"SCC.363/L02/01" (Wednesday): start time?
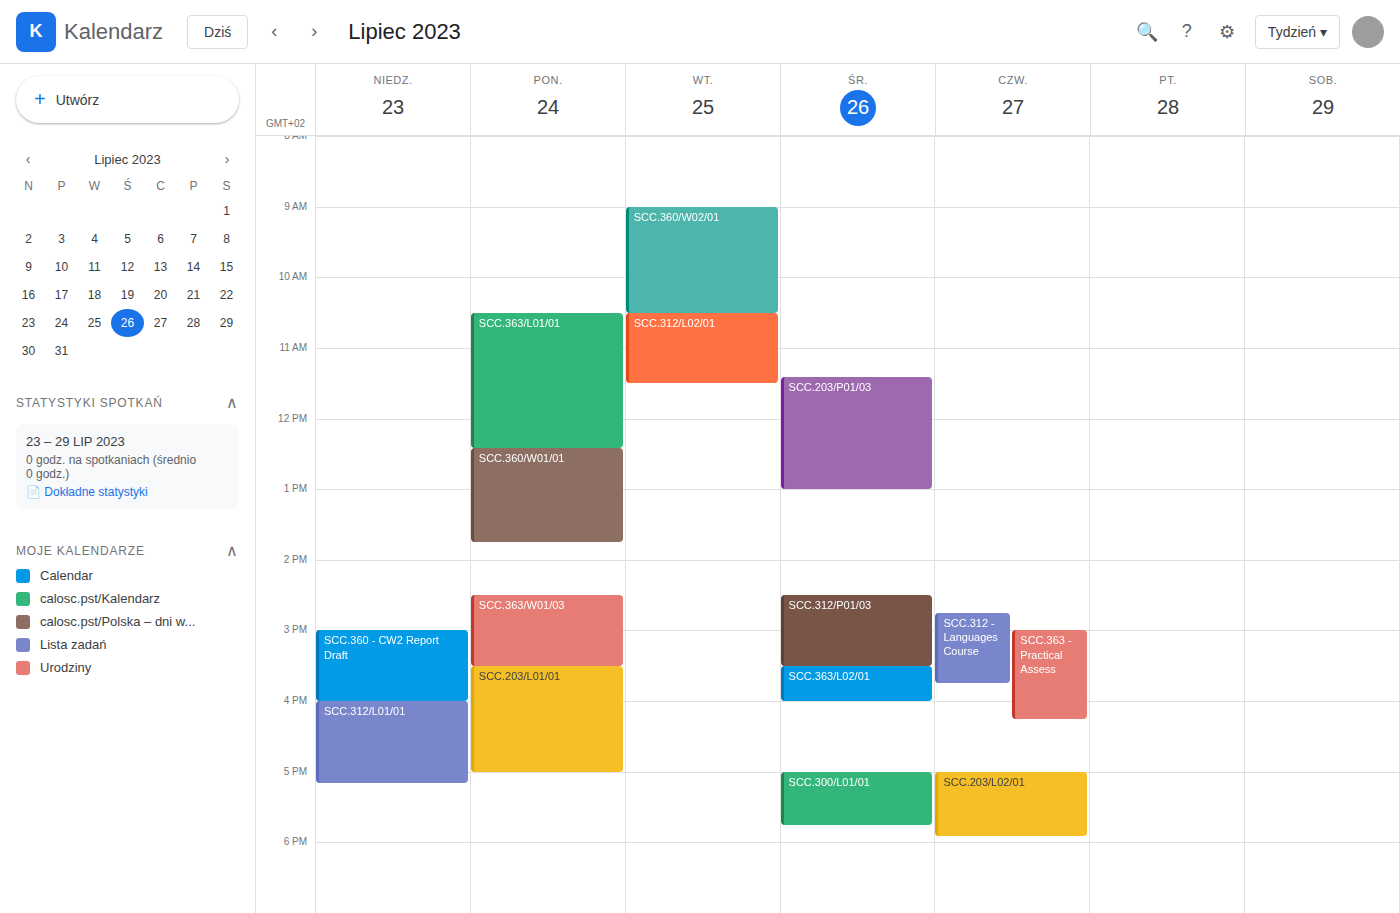
3:30 PM